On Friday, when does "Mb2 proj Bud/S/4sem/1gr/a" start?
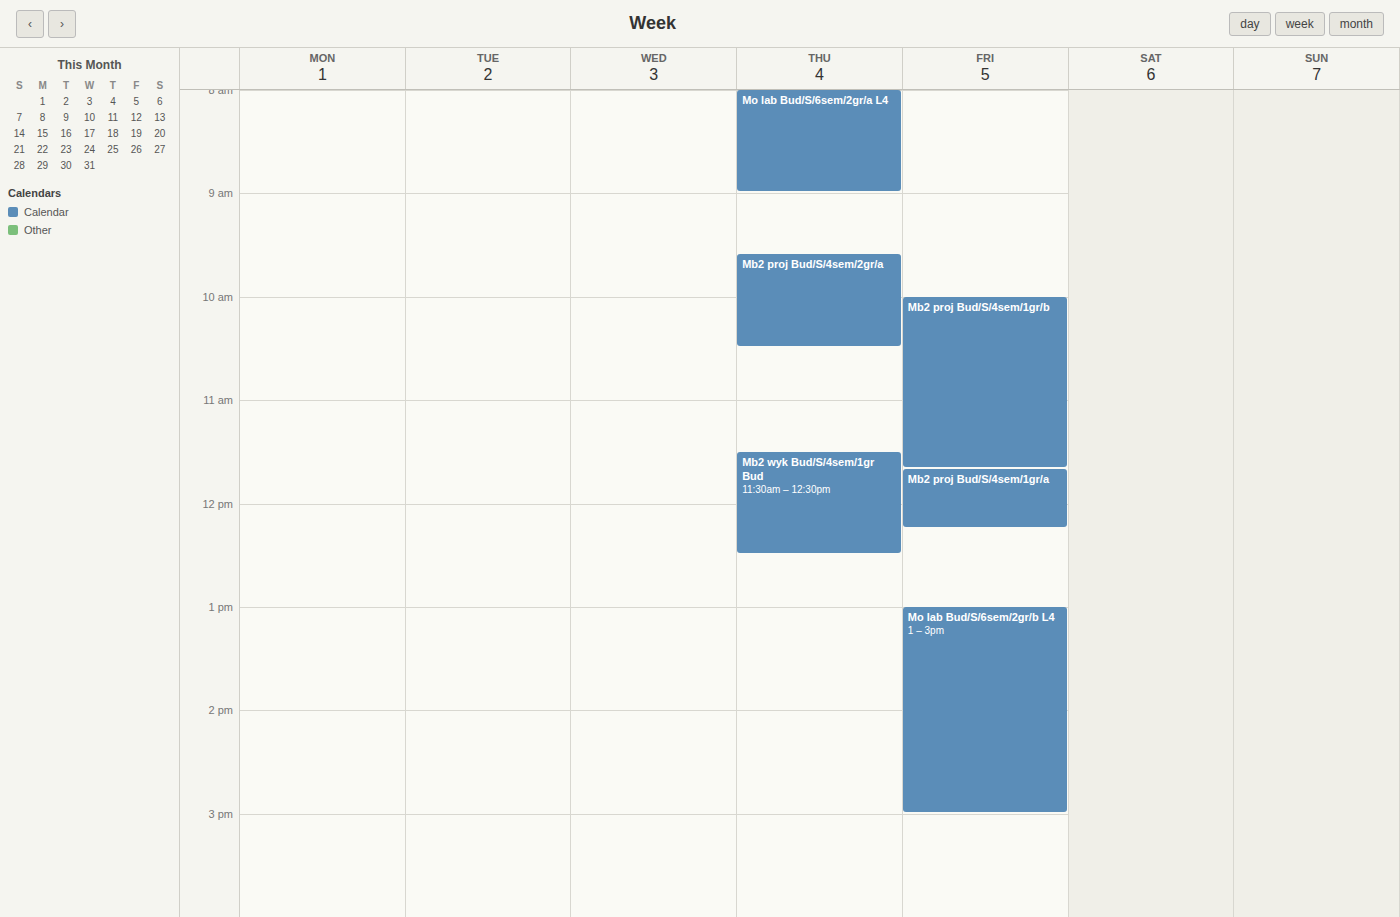
11:40 AM